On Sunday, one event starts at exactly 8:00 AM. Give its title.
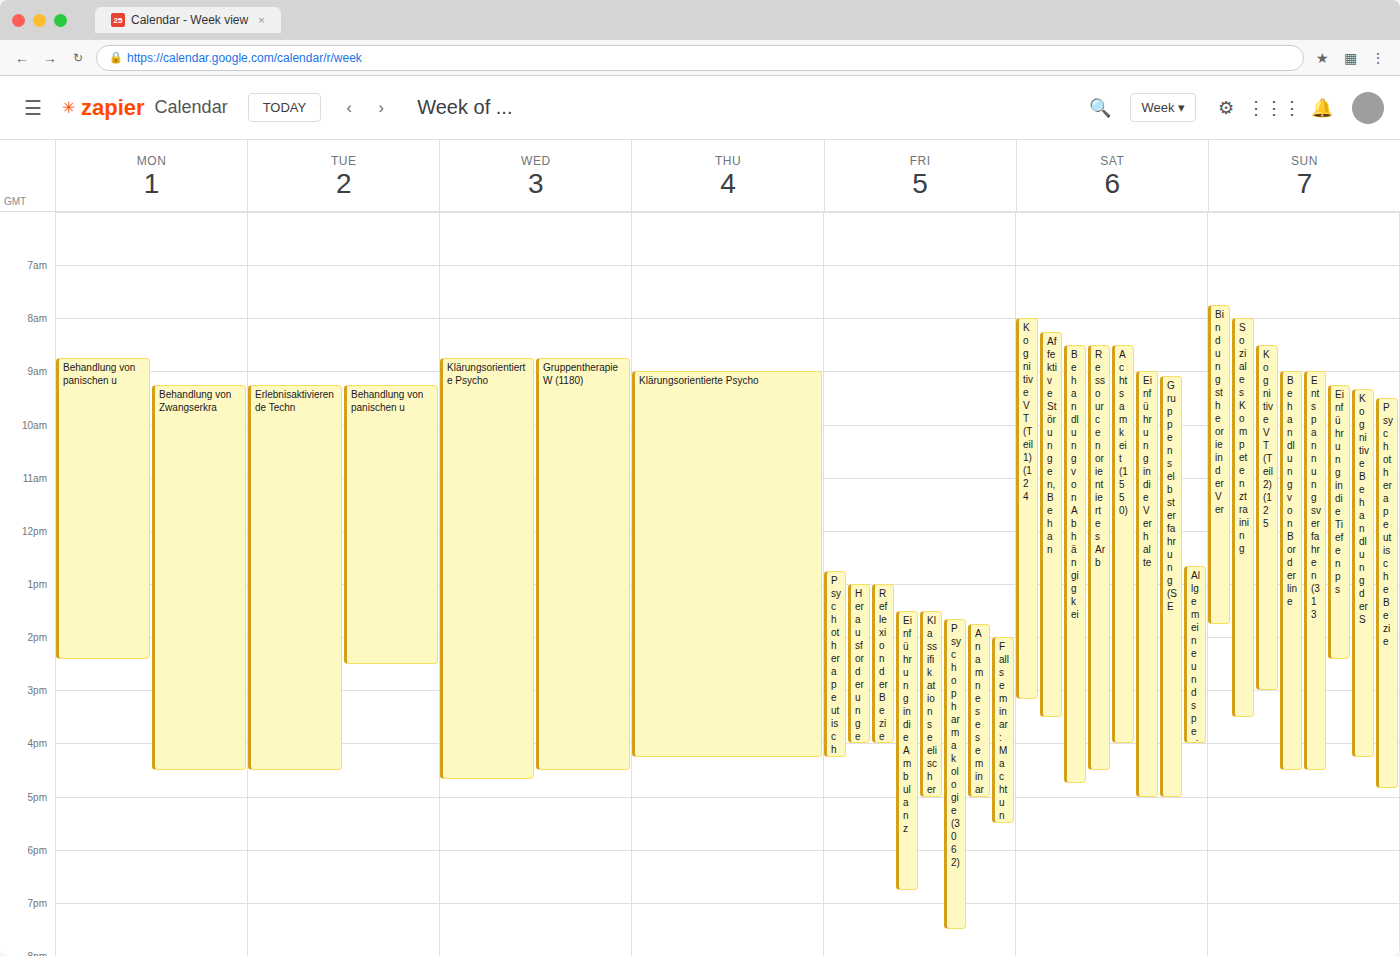
"Soziales Kompetenztraining"